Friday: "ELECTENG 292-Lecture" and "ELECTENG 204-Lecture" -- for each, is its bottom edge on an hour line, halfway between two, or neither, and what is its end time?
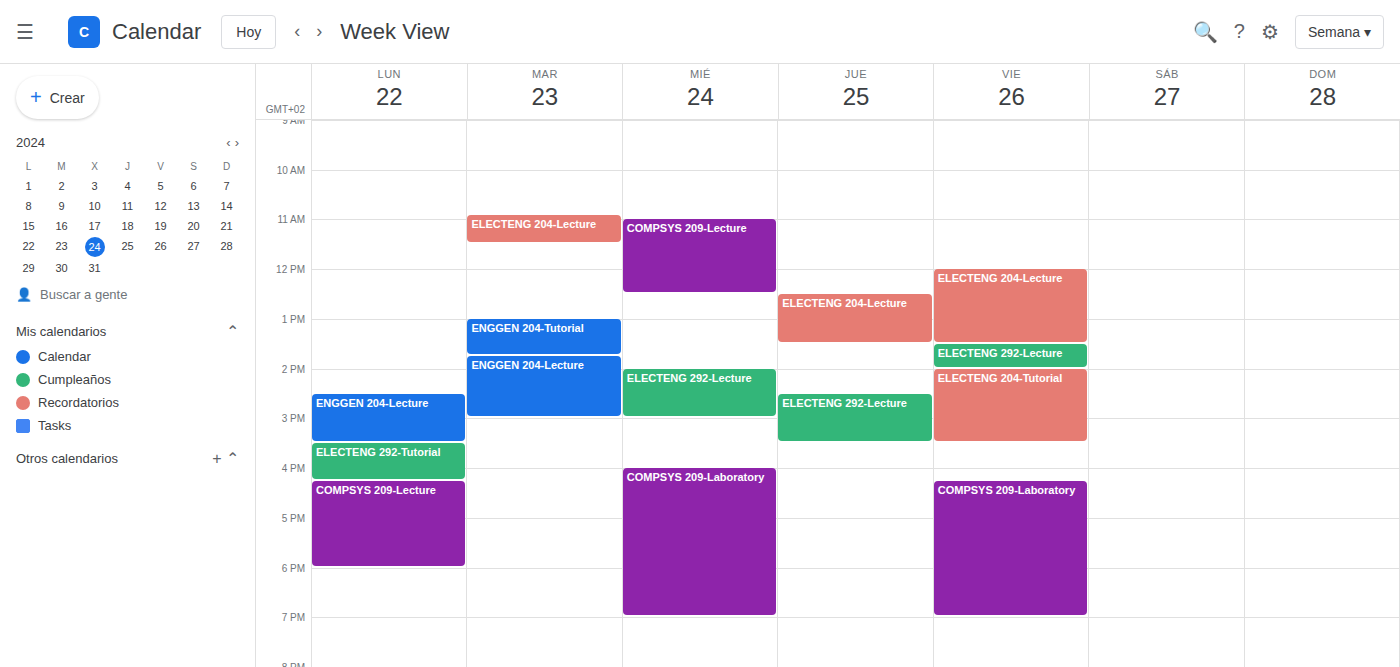
"ELECTENG 292-Lecture": 2:00 PM, exactly on the 2 PM line. "ELECTENG 204-Lecture": 1:30 PM, halfway between the 1 PM and 2 PM lines.